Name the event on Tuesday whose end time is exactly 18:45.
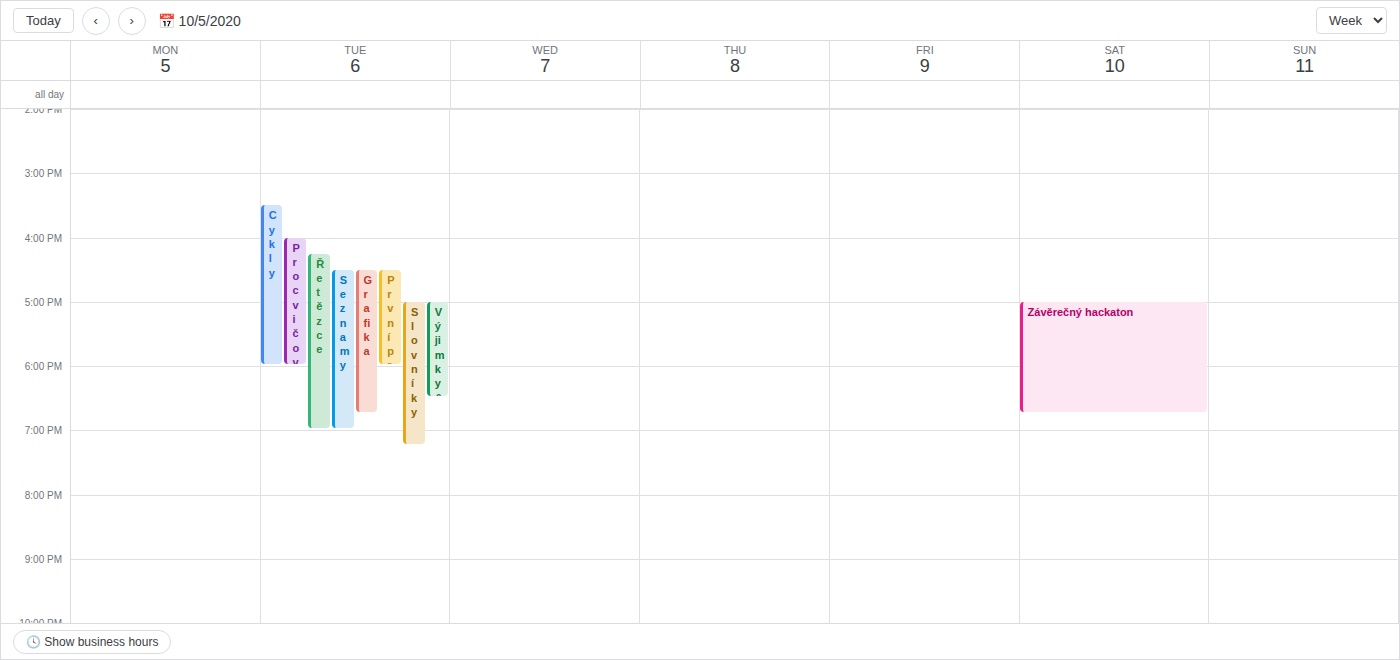
"Grafika"